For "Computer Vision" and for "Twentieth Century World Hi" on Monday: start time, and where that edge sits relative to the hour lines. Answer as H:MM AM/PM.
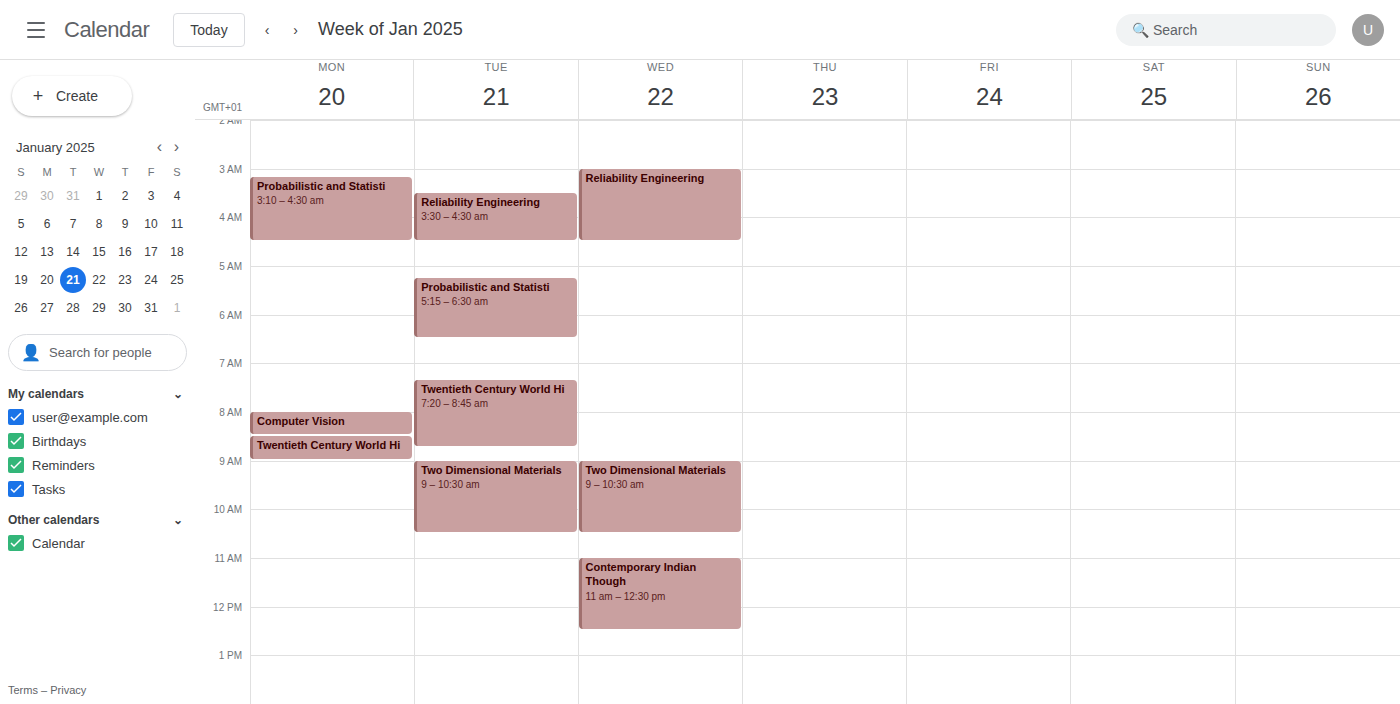
"Computer Vision": 8:00 AM, exactly on the 8 AM line. "Twentieth Century World Hi": 8:30 AM, halfway between the 8 AM and 9 AM lines.